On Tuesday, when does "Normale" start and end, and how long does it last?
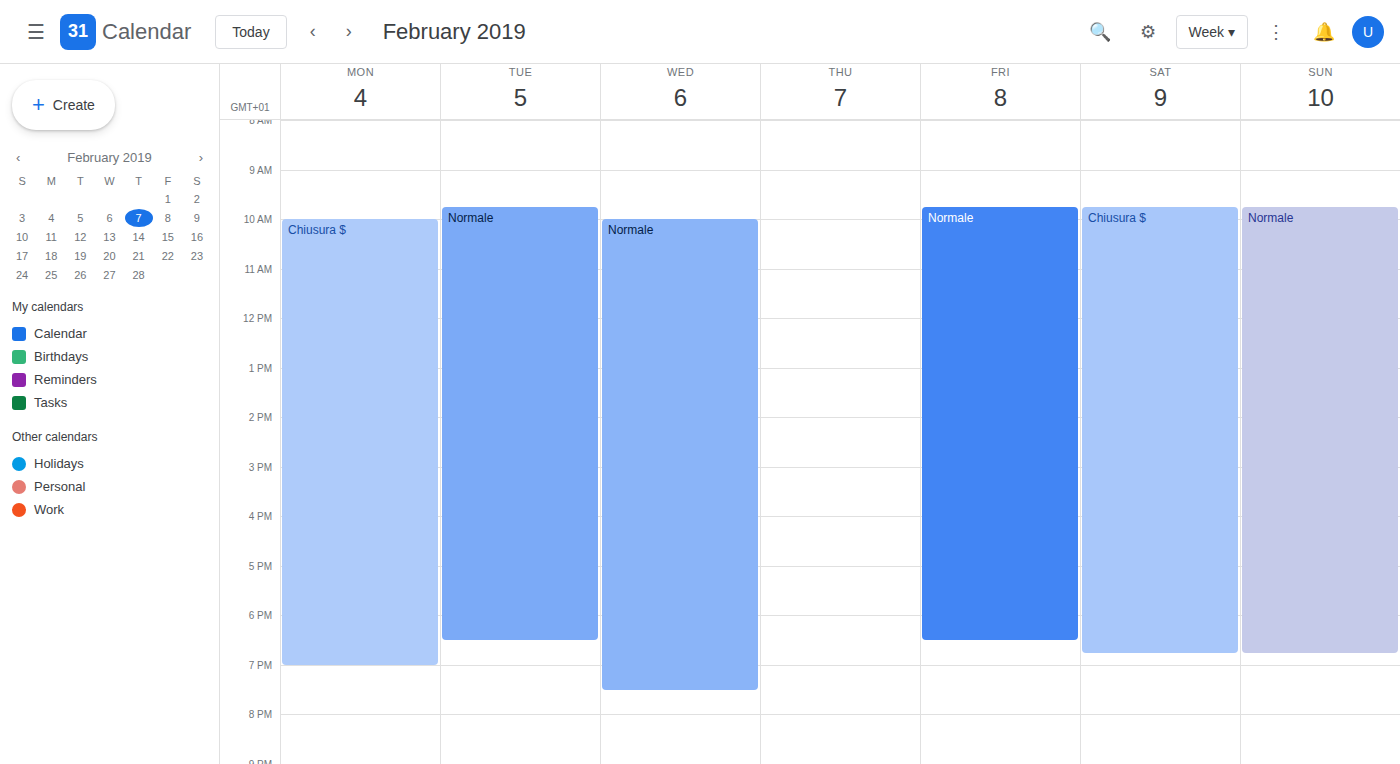
9:45 AM to 6:30 PM, 8 hours 45 minutes